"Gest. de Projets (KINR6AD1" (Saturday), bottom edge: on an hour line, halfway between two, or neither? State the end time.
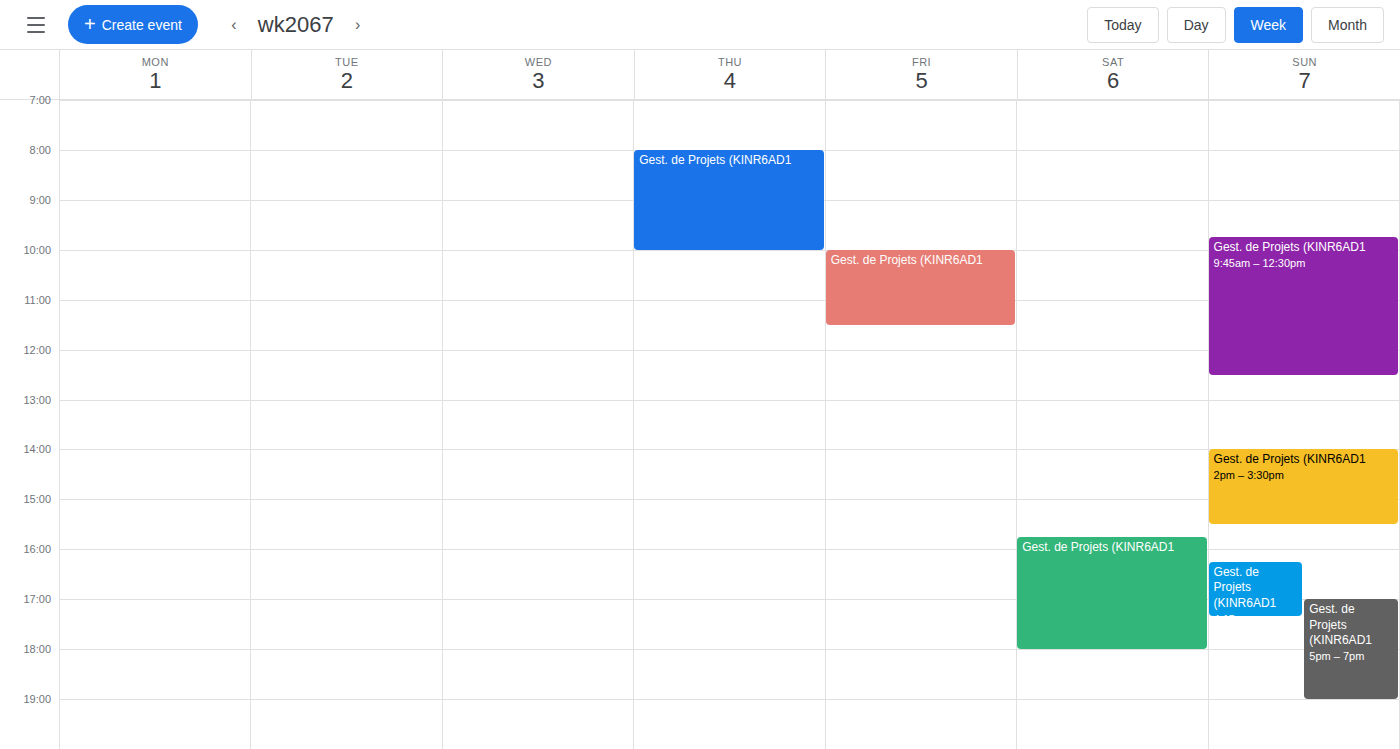
6:00 PM -- exactly on the 6 PM line.